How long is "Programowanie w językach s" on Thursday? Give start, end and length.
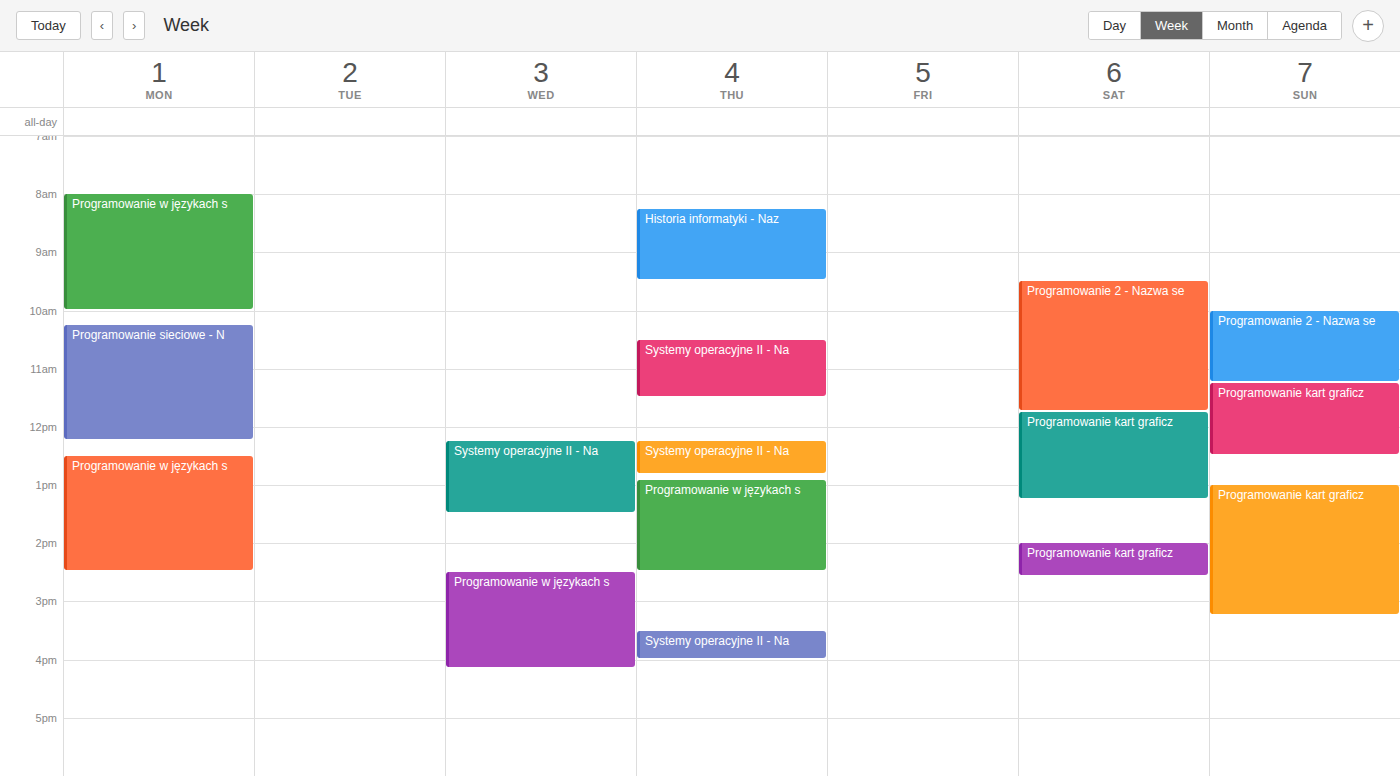
12:55 PM to 2:30 PM, 1 hour 35 minutes